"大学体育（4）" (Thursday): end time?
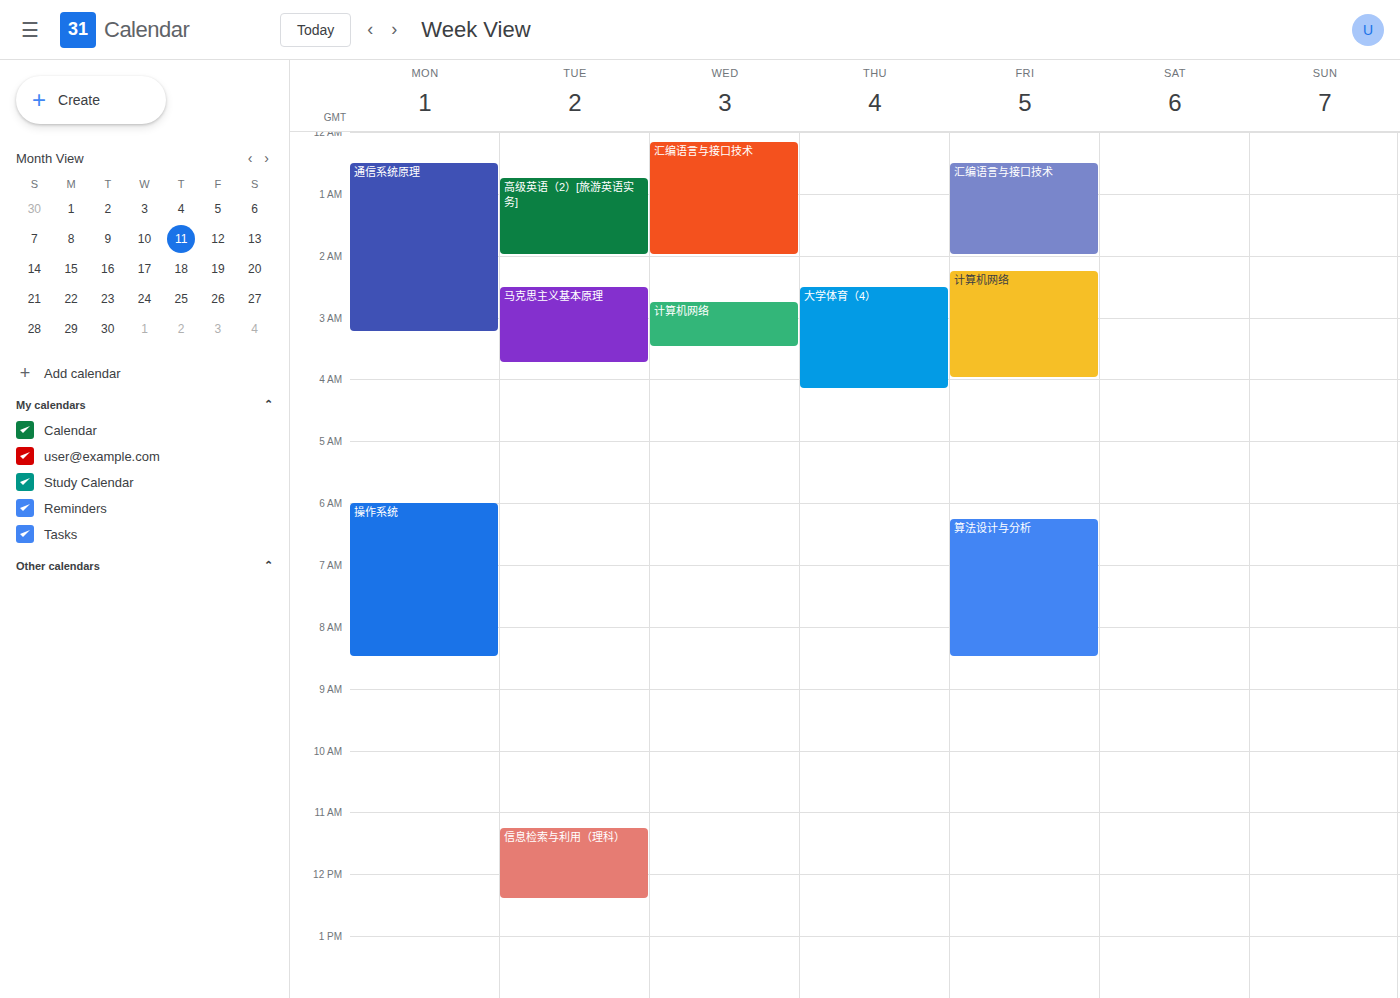
4:10 AM